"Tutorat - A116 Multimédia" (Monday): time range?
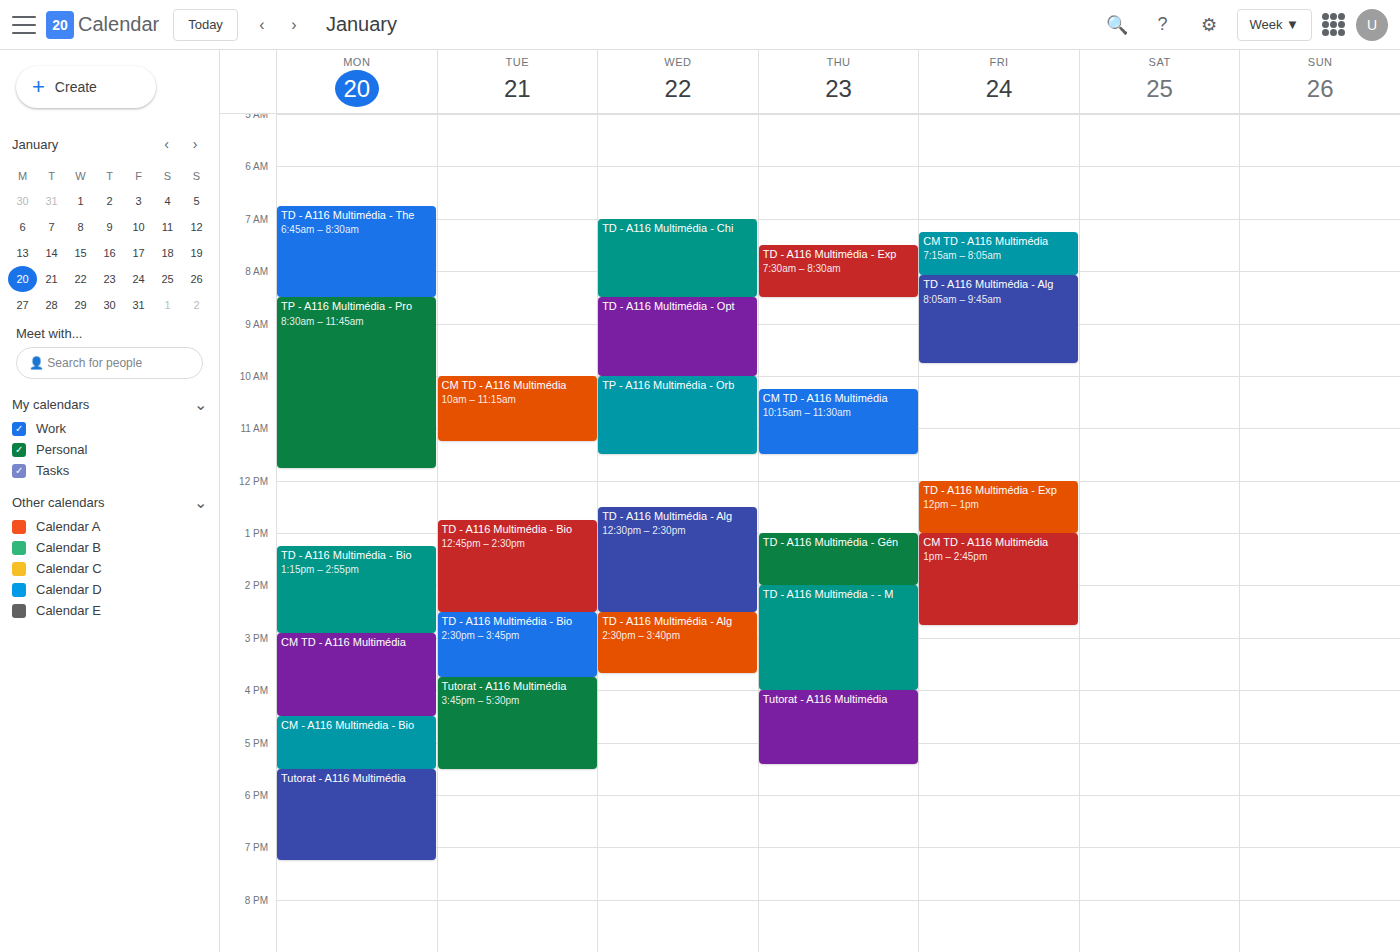
17:30 to 19:15